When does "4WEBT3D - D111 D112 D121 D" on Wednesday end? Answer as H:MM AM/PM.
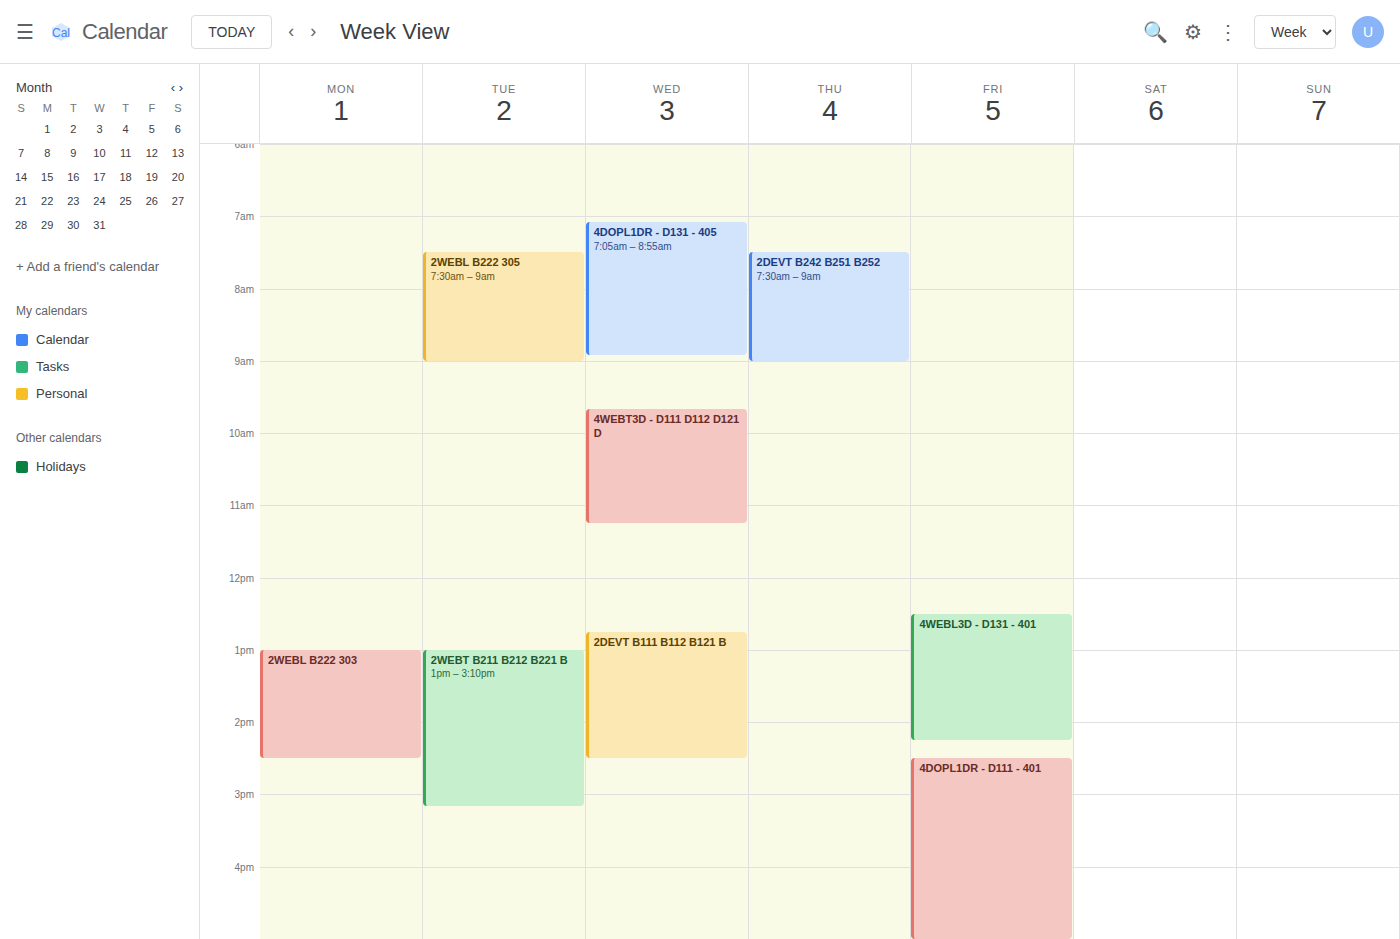
11:15 AM